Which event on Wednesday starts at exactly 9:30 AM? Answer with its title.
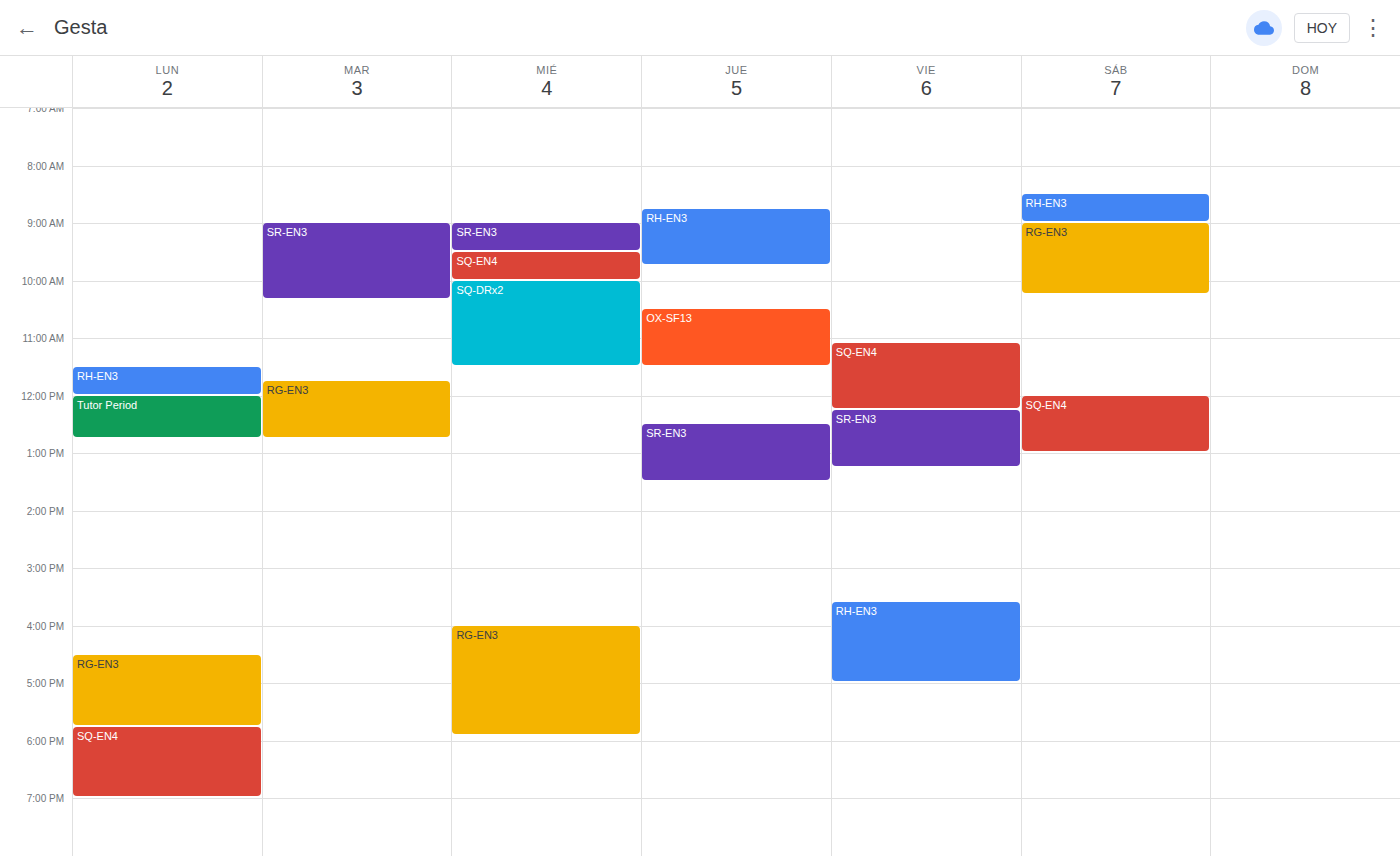
"SQ-EN4"